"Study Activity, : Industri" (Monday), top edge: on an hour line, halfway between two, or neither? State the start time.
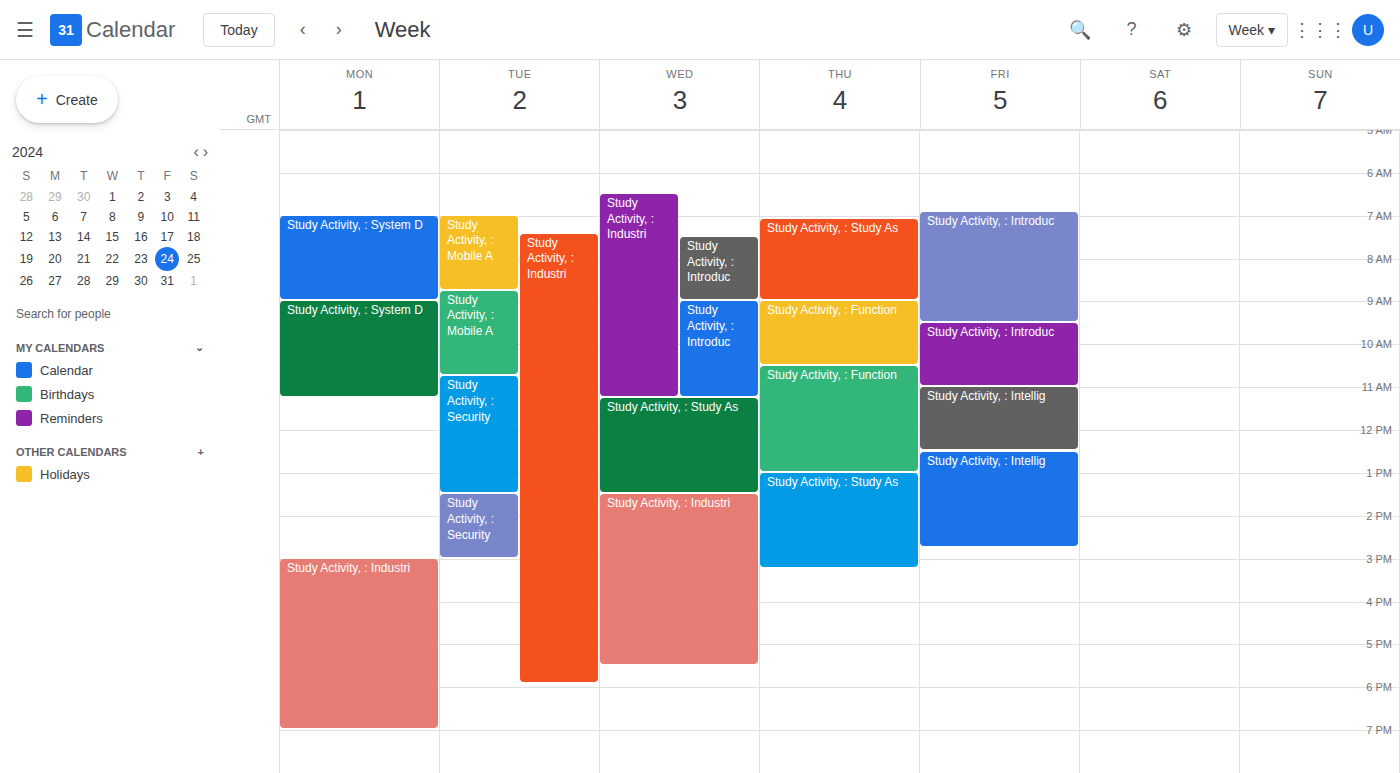
3:00 PM -- exactly on the 3 PM line.